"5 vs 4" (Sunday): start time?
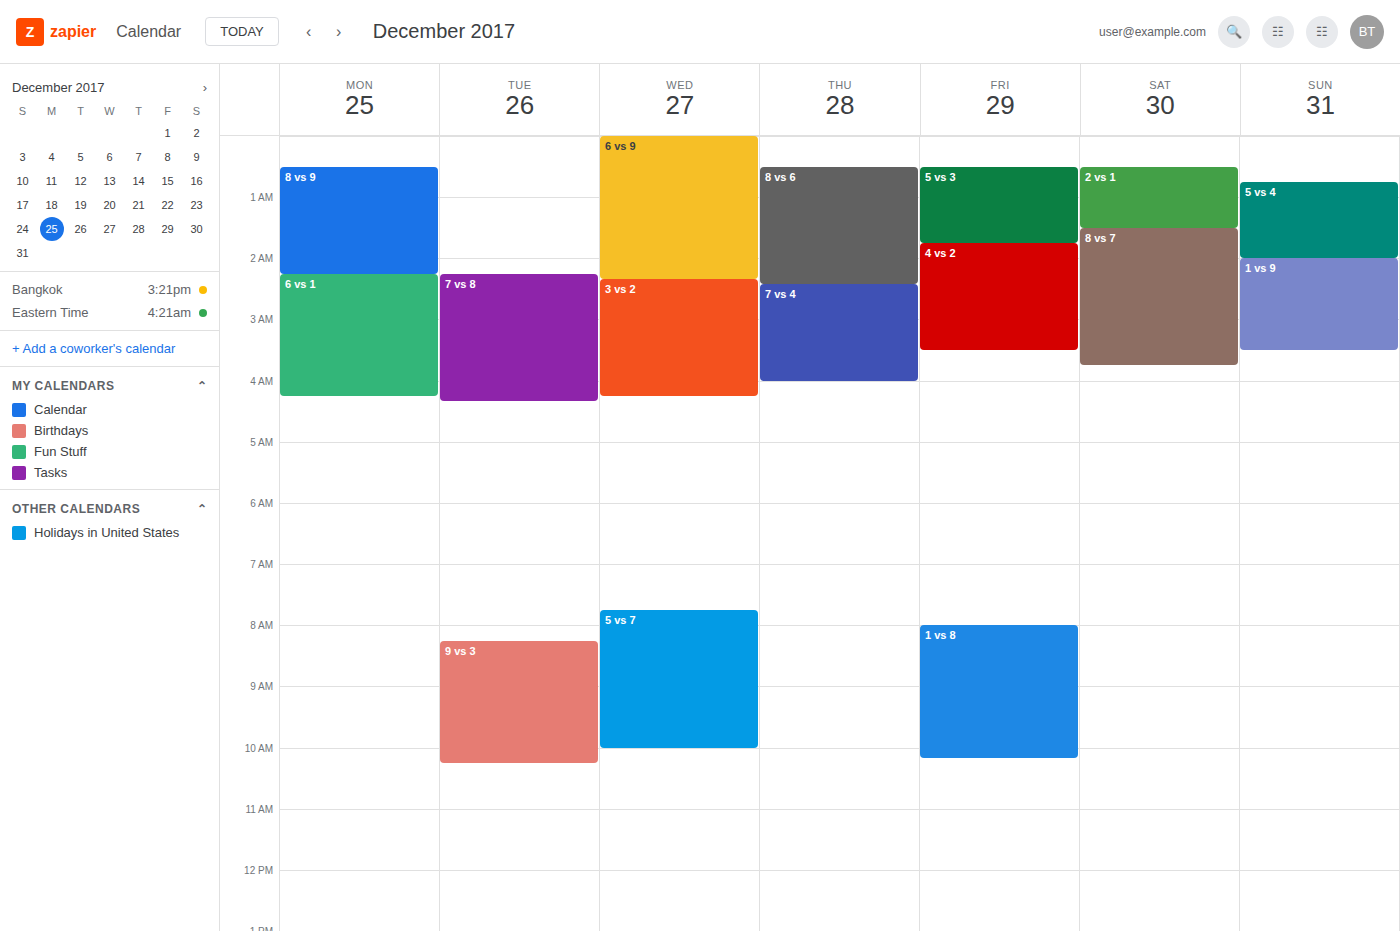
12:45 AM